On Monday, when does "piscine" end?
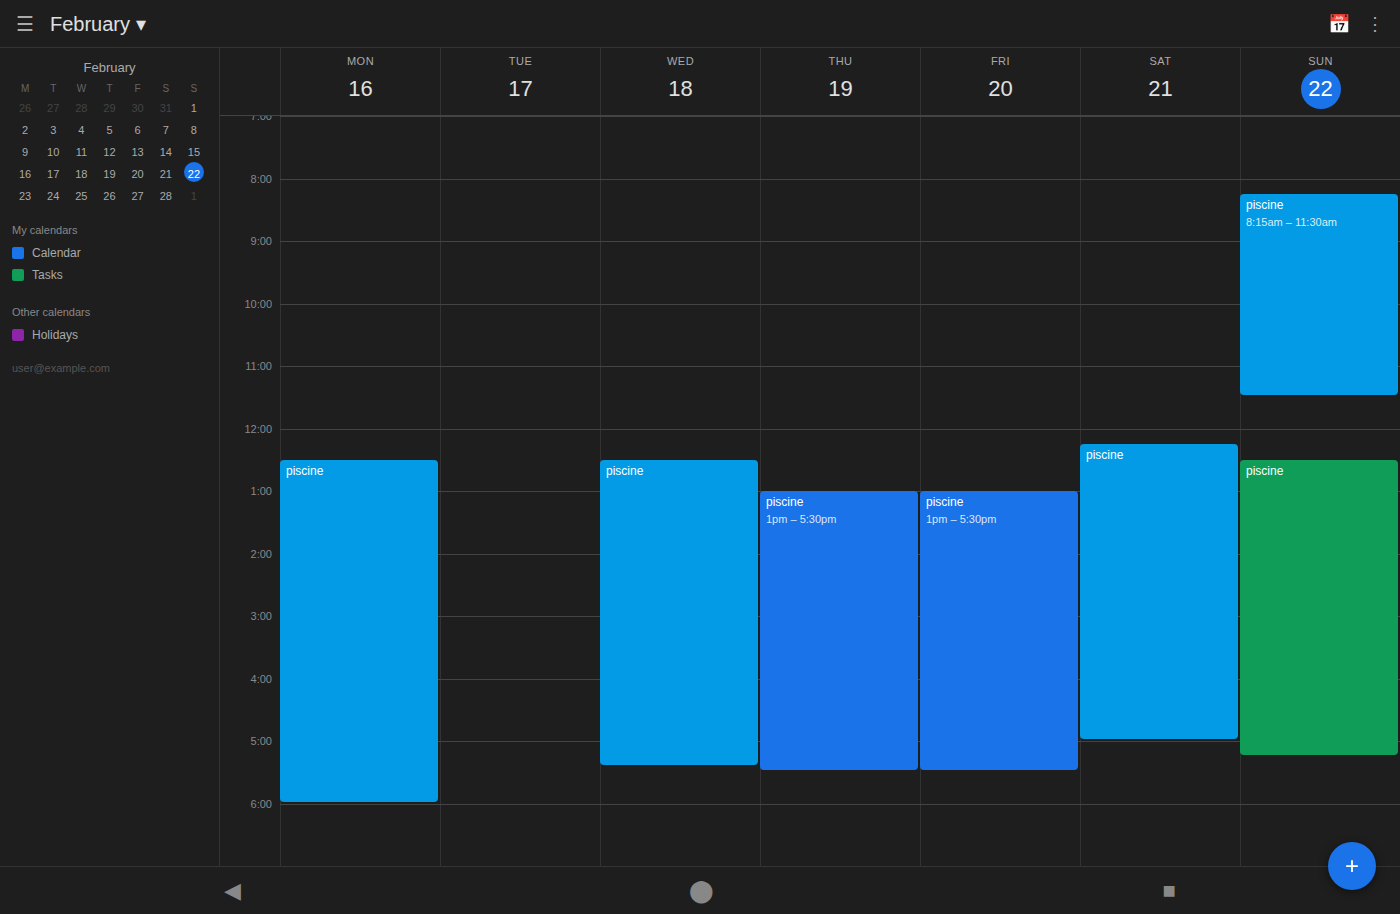
6:00 PM